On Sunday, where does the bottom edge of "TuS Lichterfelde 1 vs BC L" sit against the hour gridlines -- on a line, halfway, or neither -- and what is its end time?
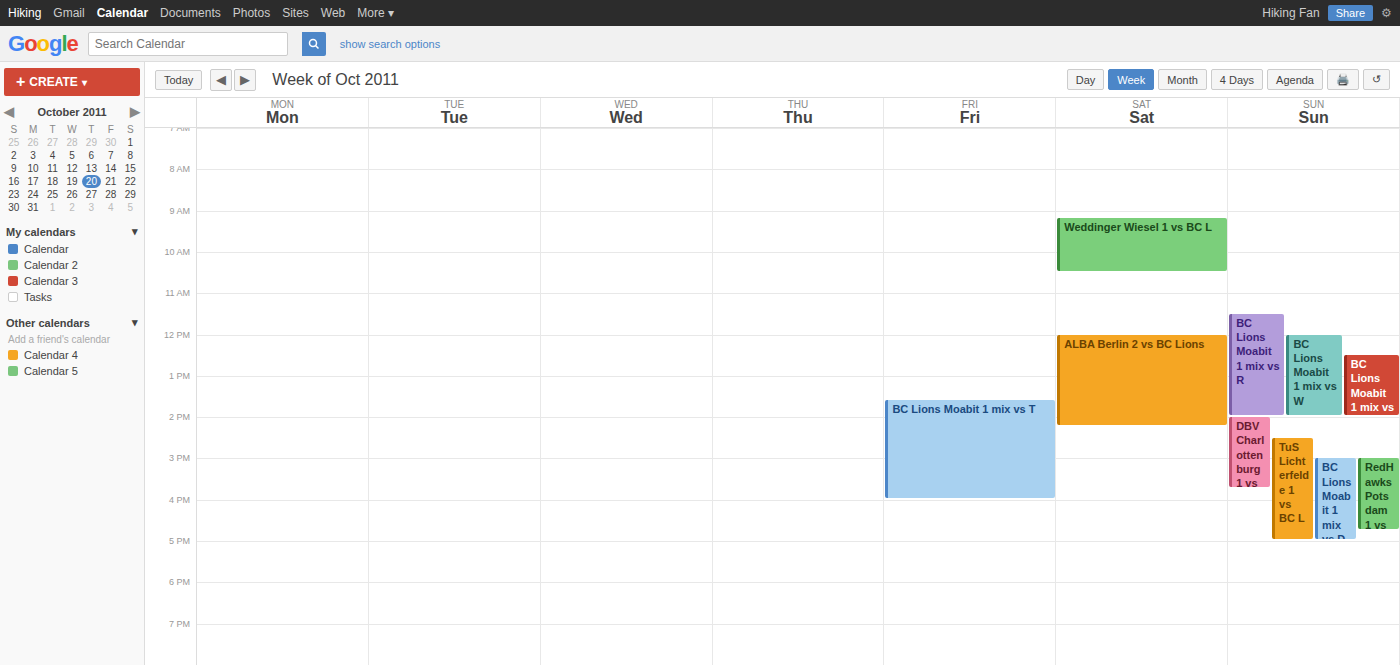
5:00 PM -- exactly on the 5 PM line.